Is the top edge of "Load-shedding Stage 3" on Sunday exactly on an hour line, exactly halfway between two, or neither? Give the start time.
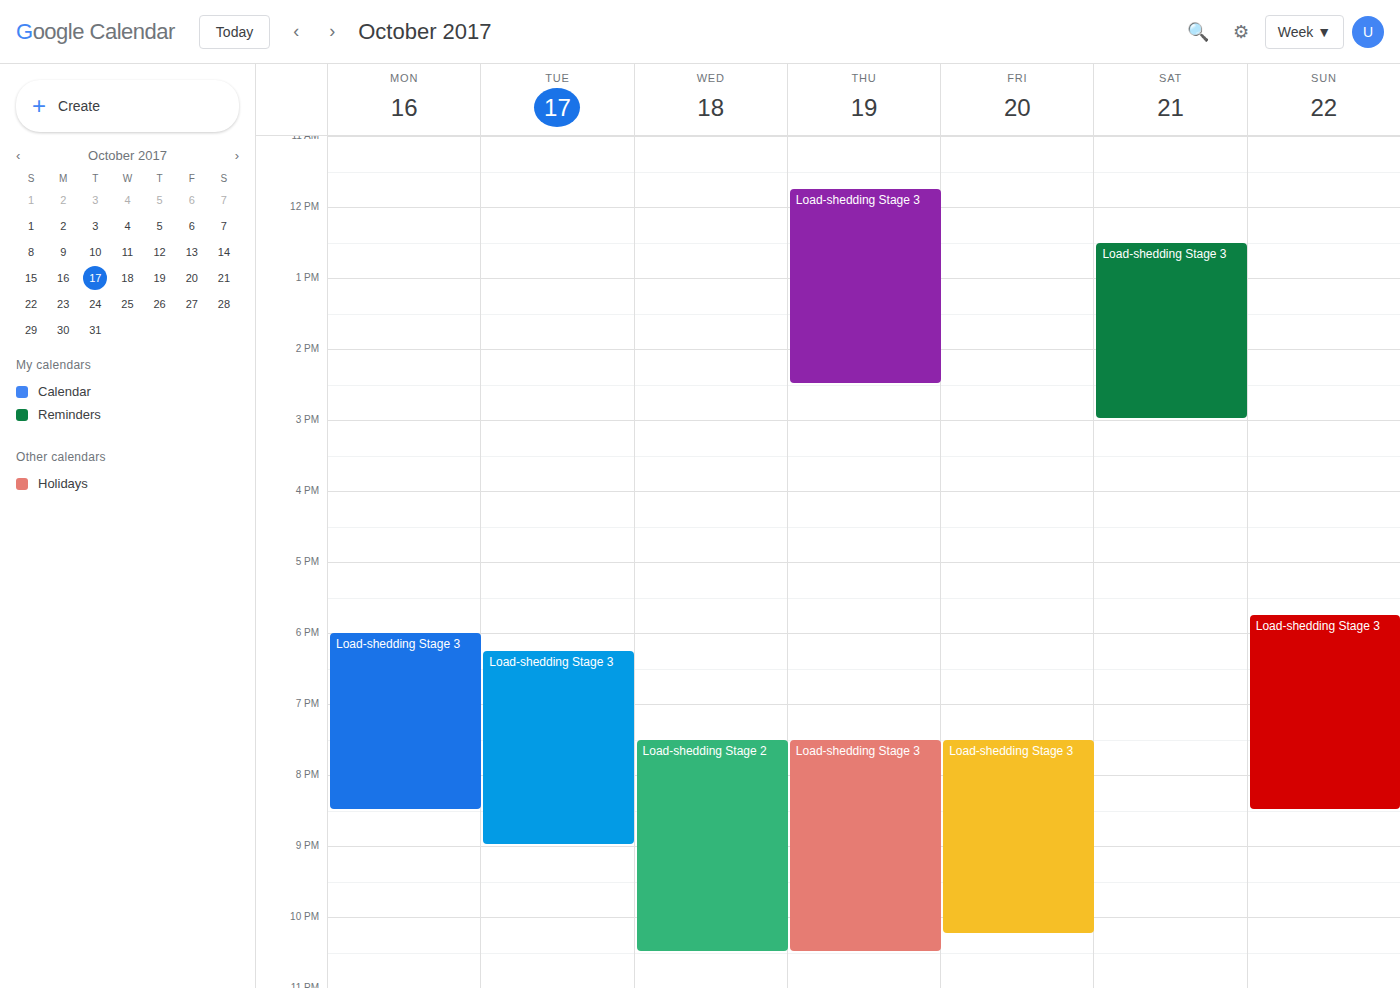
5:45 PM -- neither: three quarters of the way from the 5 PM line to the 6 PM line.